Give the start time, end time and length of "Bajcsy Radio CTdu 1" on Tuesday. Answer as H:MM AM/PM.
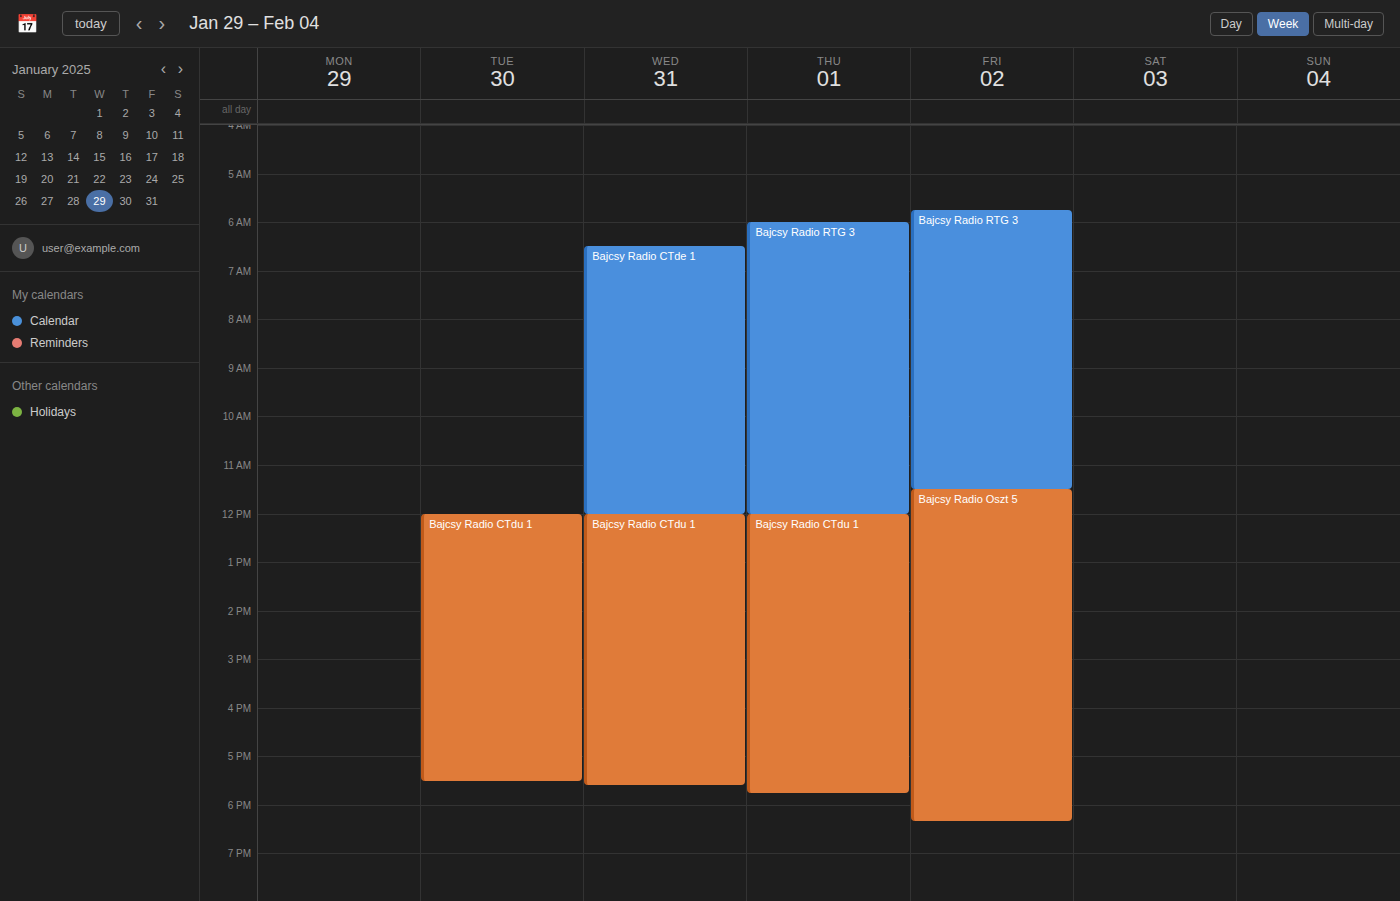
12:00 PM to 5:30 PM, 5 hours 30 minutes